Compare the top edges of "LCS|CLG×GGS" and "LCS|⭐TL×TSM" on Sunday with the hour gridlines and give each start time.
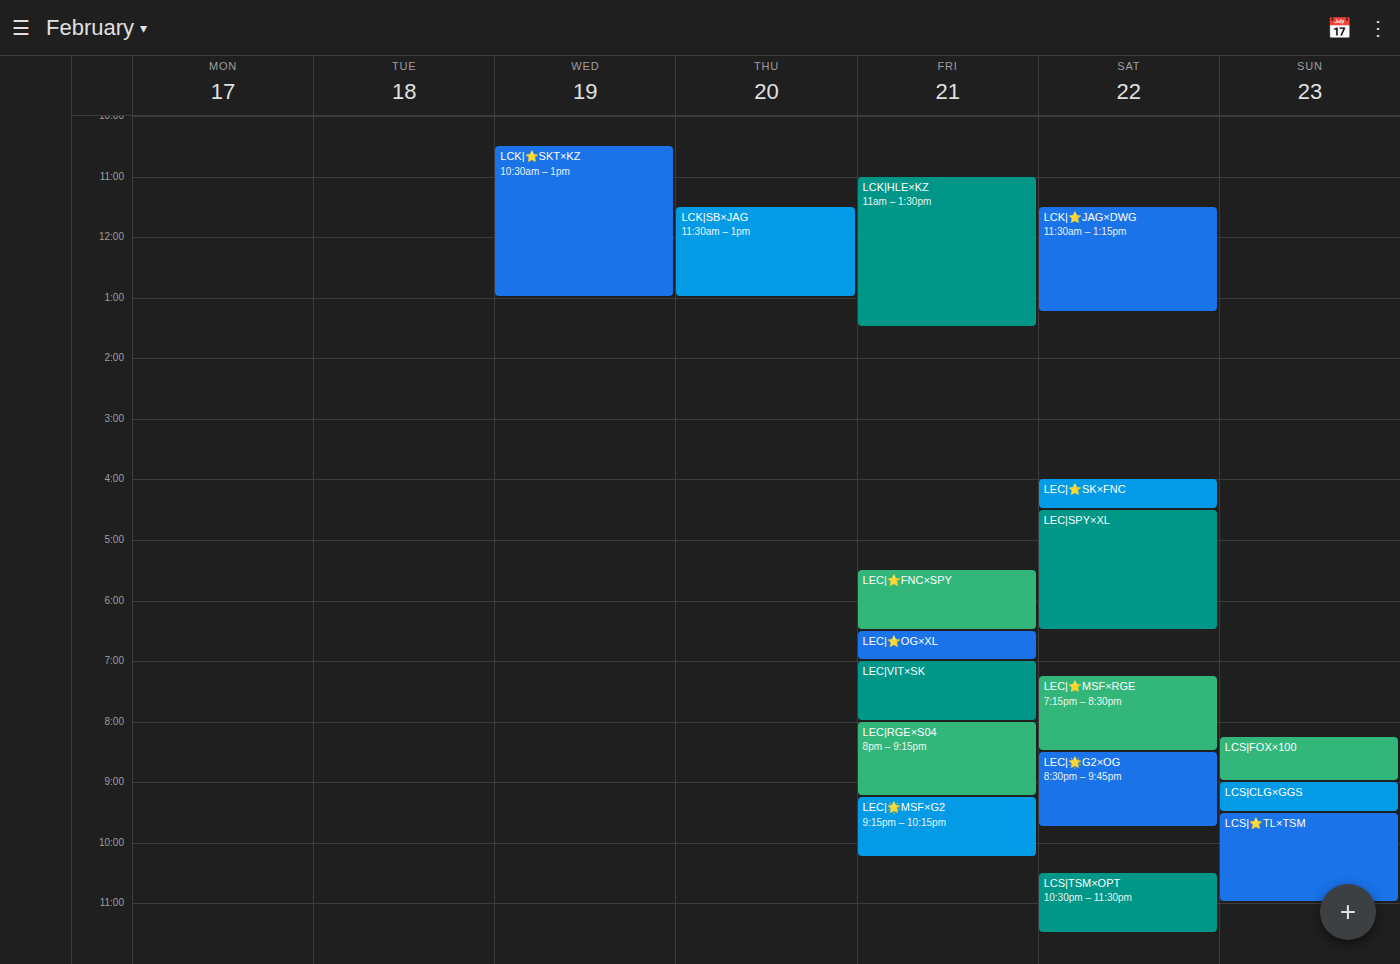
"LCS|CLG×GGS": 9:00 PM, exactly on the 9 PM line. "LCS|⭐TL×TSM": 9:30 PM, halfway between the 9 PM and 10 PM lines.